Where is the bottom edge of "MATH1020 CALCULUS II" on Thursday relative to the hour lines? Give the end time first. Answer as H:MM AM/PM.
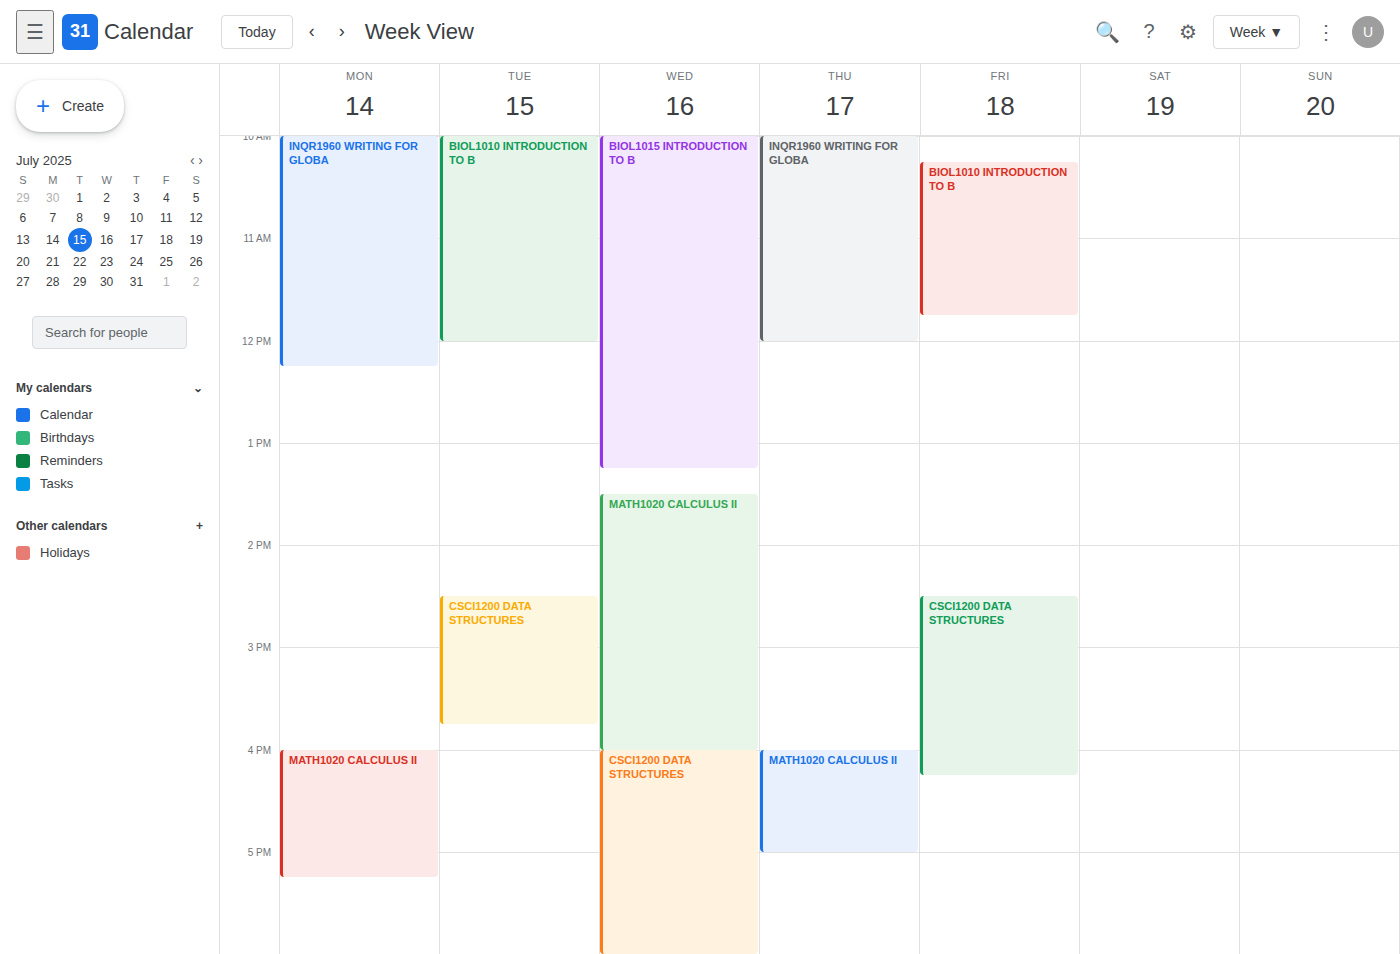
5:00 PM -- exactly on the 5 PM line.